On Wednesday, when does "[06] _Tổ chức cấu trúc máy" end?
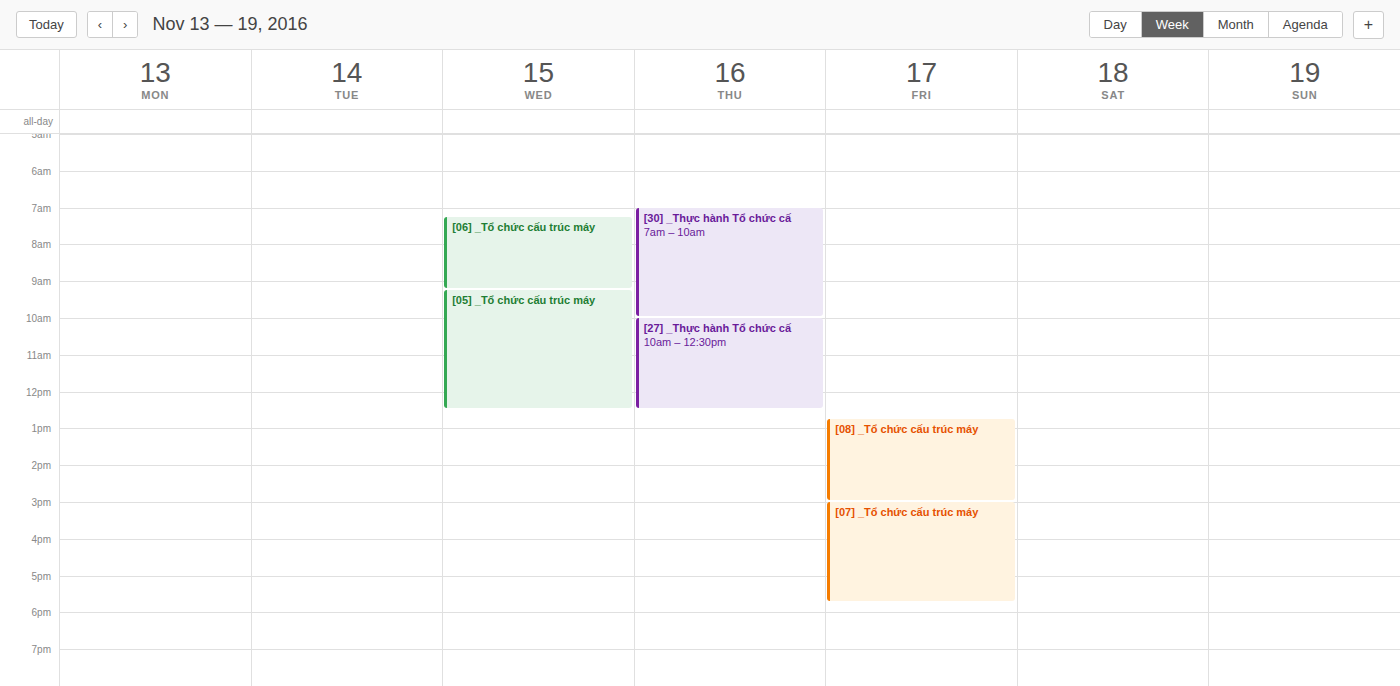
9:15 AM